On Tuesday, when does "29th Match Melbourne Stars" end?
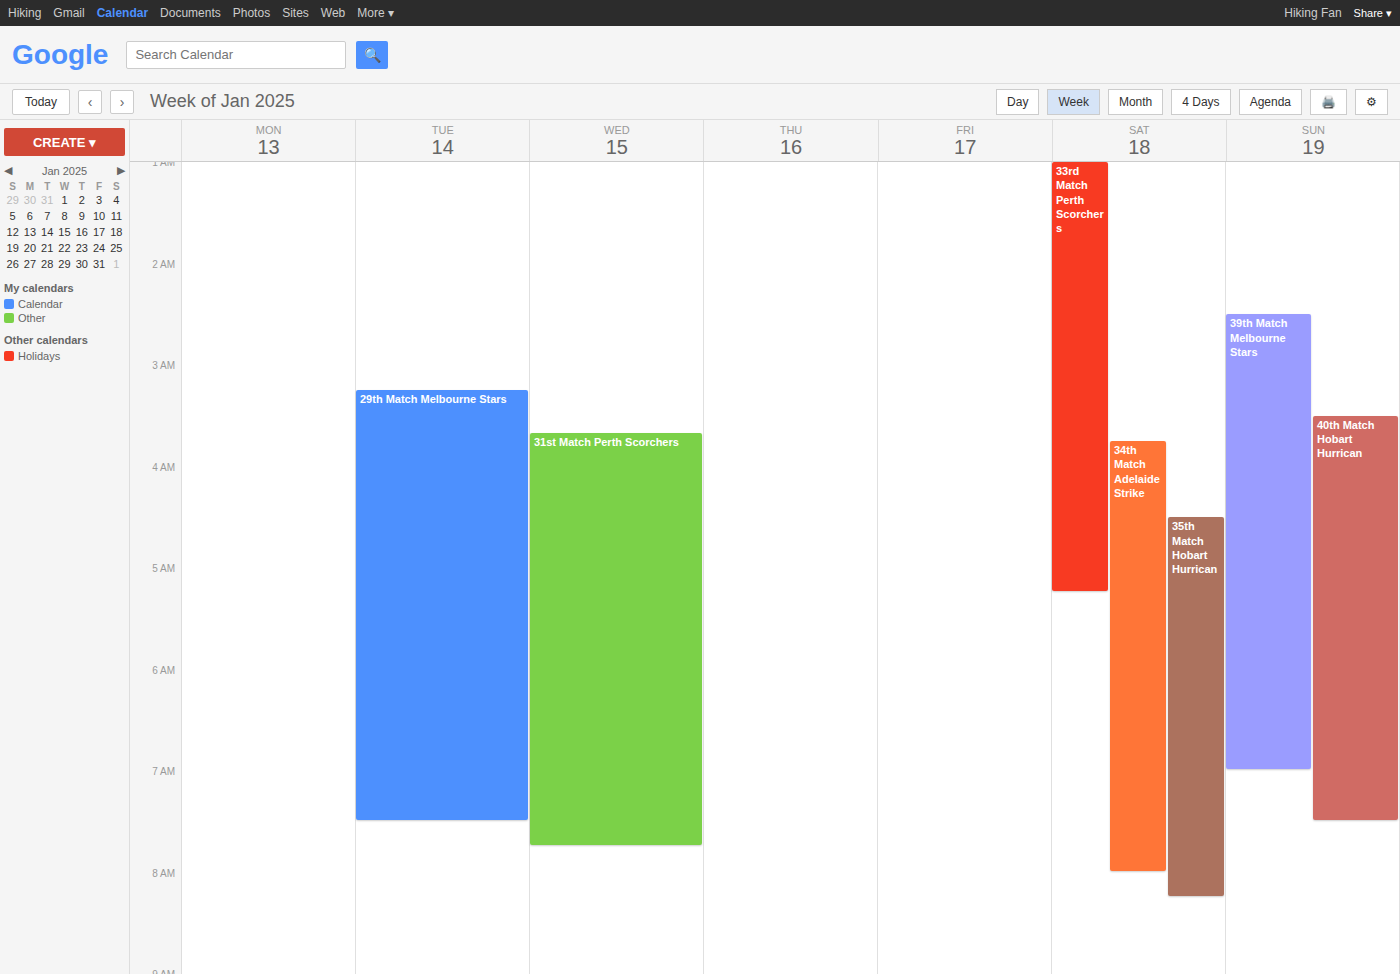
7:30 AM